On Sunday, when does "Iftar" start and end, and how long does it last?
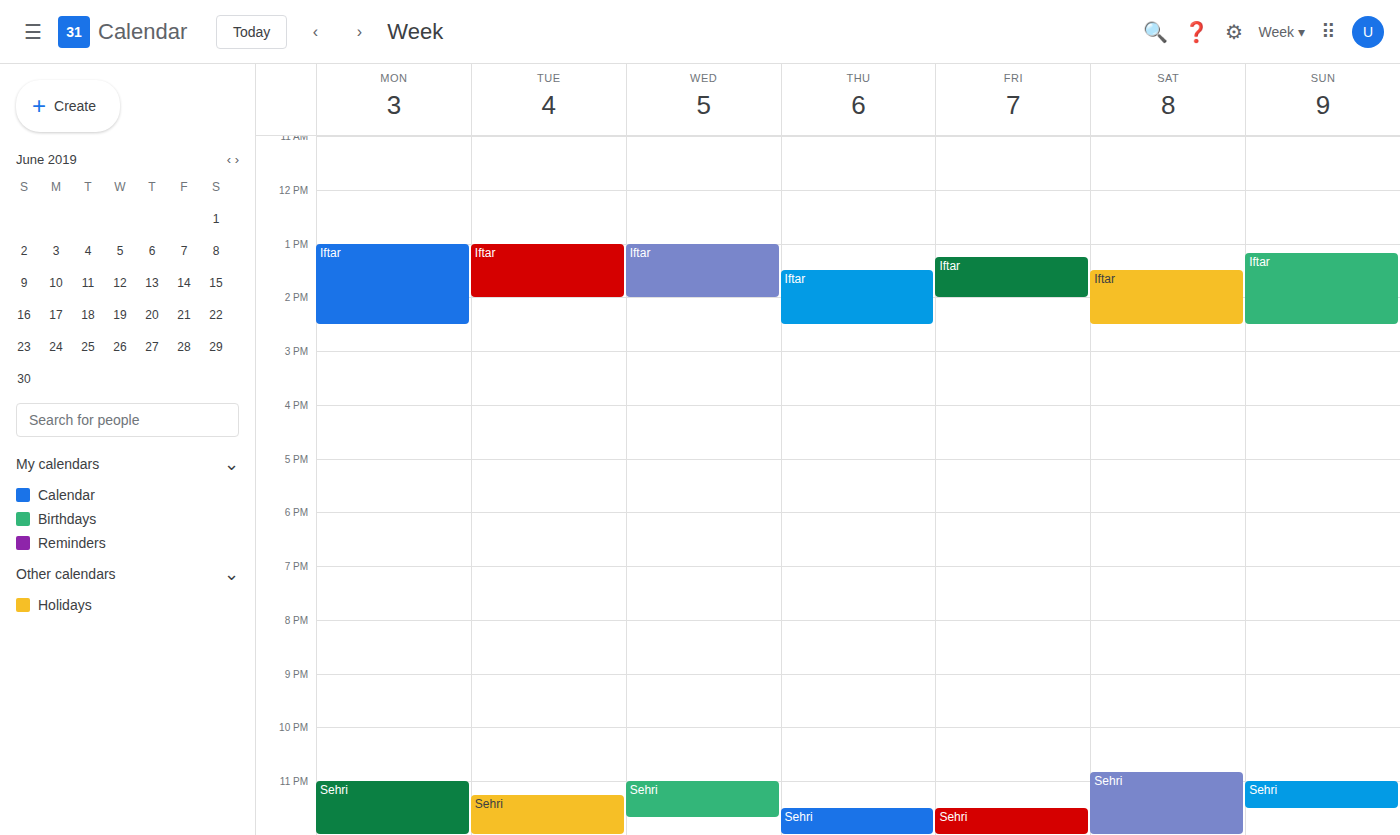
13:10 to 14:30, 1 hour 20 minutes